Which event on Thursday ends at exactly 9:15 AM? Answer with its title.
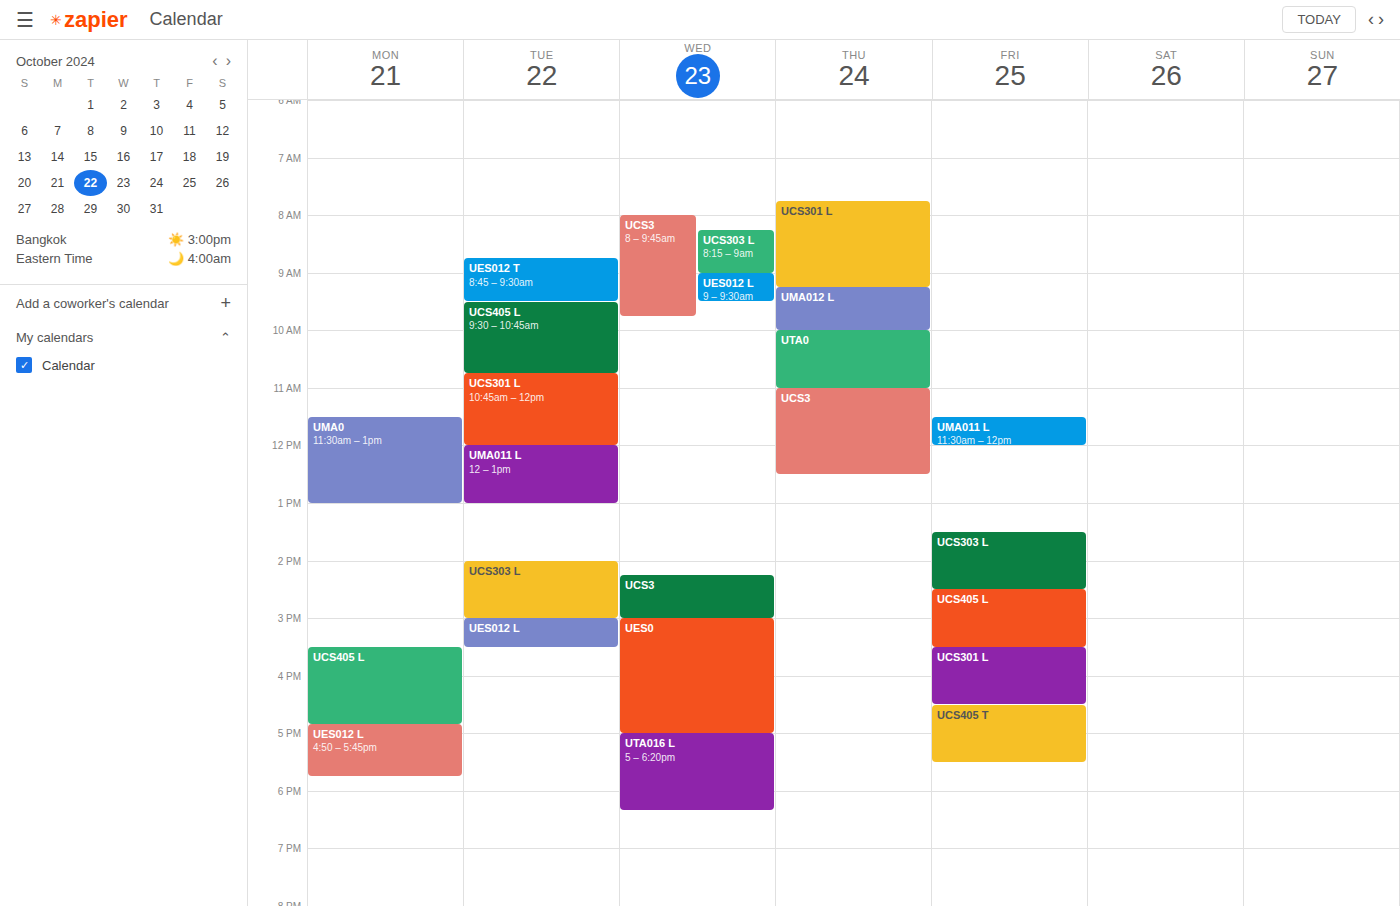
"UCS301 L"